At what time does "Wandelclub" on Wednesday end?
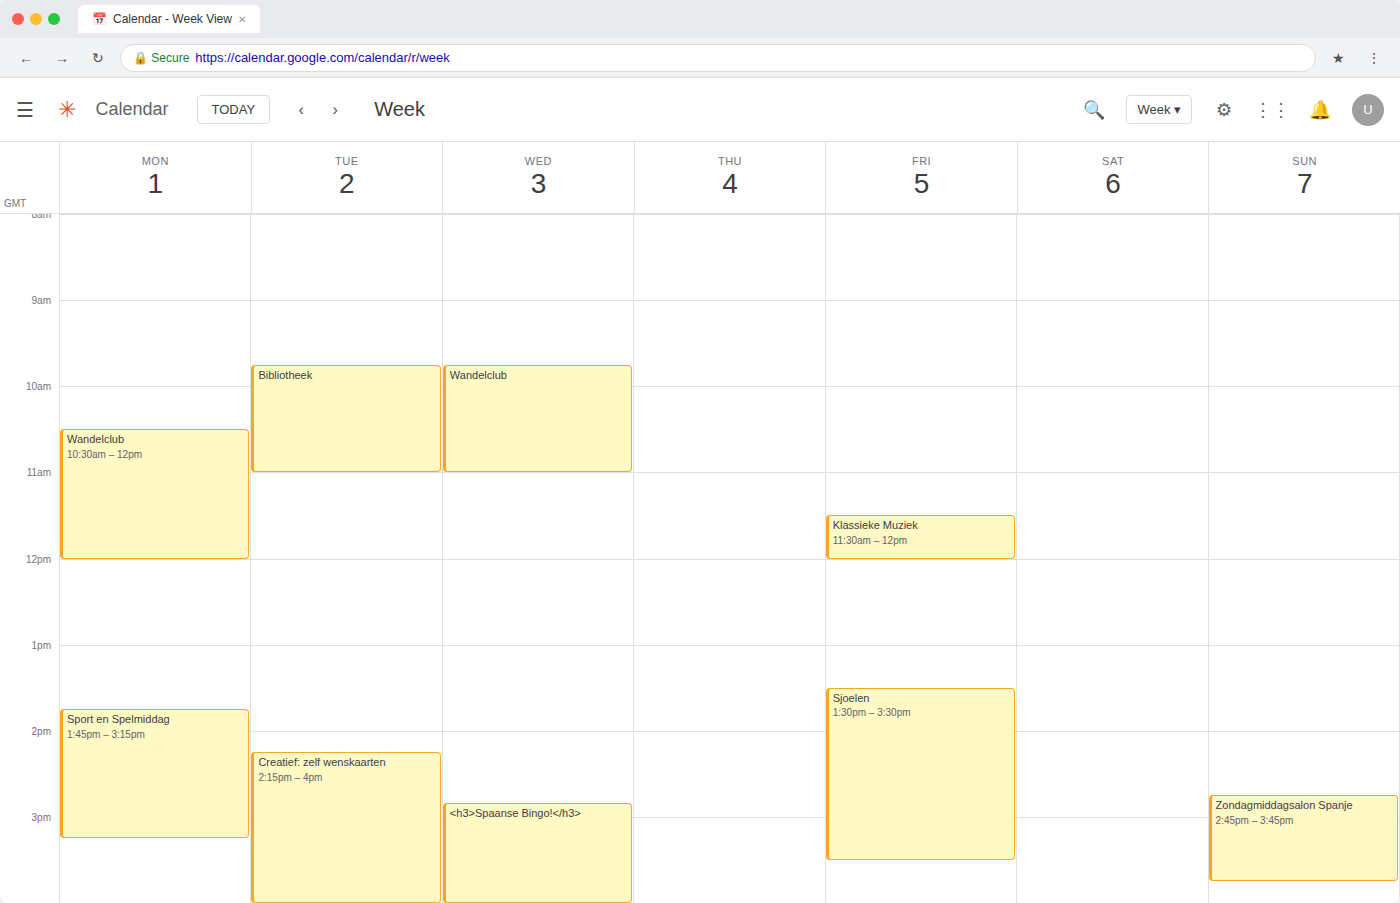
11:00